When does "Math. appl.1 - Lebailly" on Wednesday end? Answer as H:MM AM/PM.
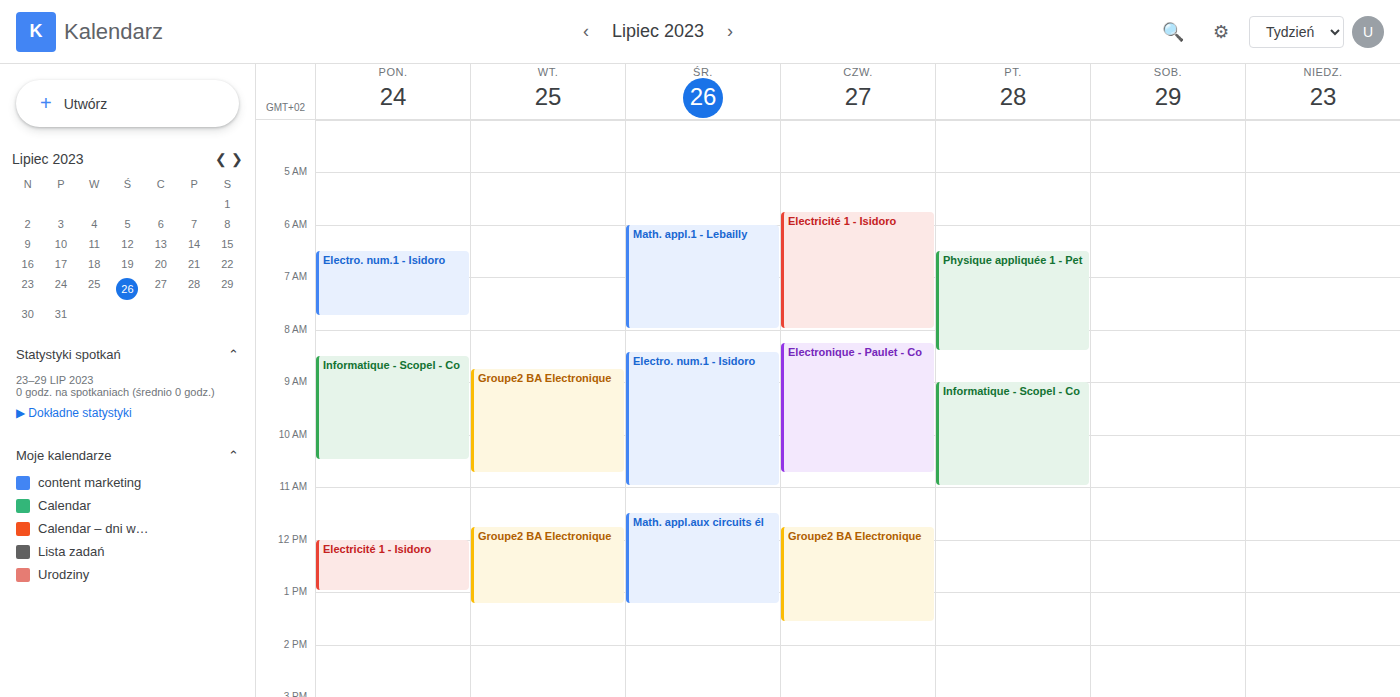
8:00 AM